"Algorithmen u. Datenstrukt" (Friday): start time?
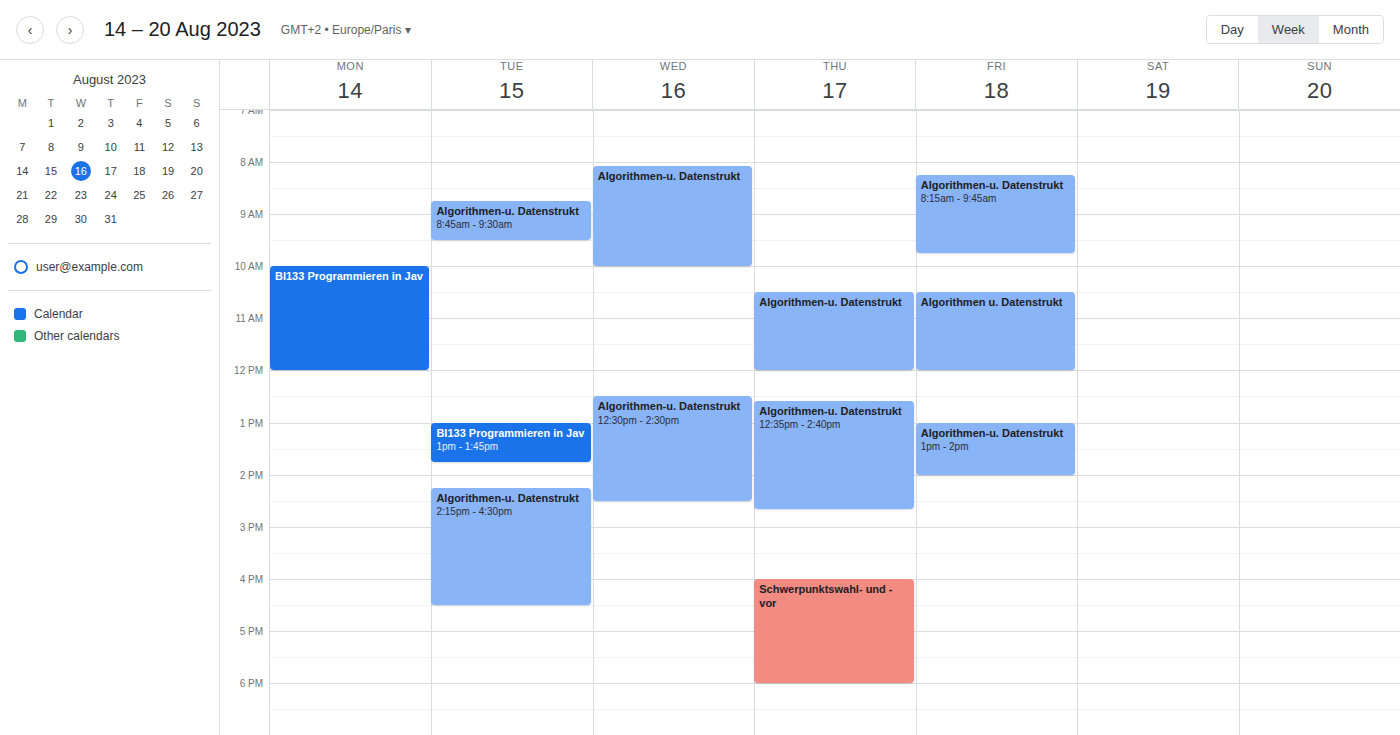
10:30 AM